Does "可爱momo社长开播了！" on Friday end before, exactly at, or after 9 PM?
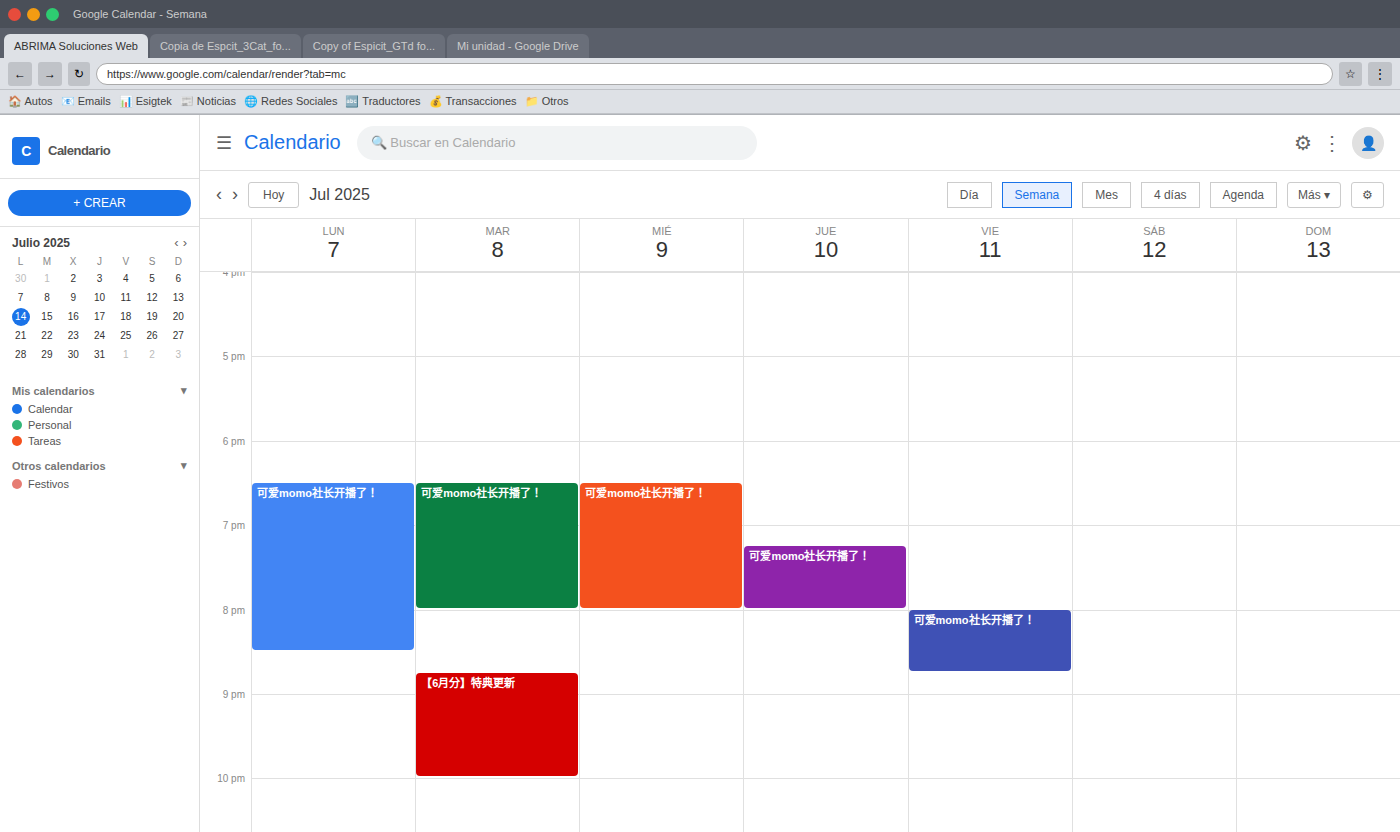
8:45 PM -- before 9 PM, 15 minutes above the 9 PM line.